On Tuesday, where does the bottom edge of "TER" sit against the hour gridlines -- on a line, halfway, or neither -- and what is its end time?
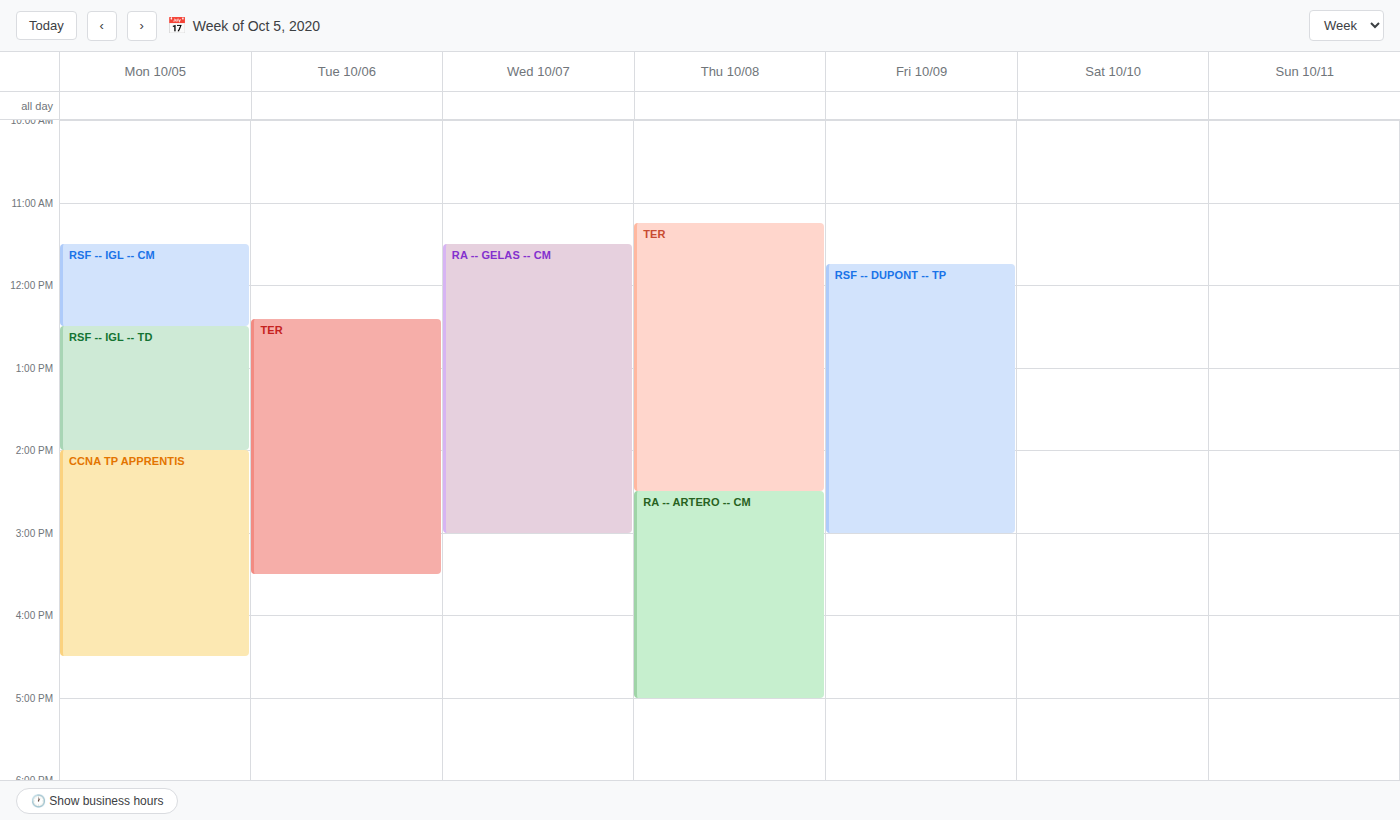
3:30 PM -- halfway between the 3 PM and 4 PM lines.